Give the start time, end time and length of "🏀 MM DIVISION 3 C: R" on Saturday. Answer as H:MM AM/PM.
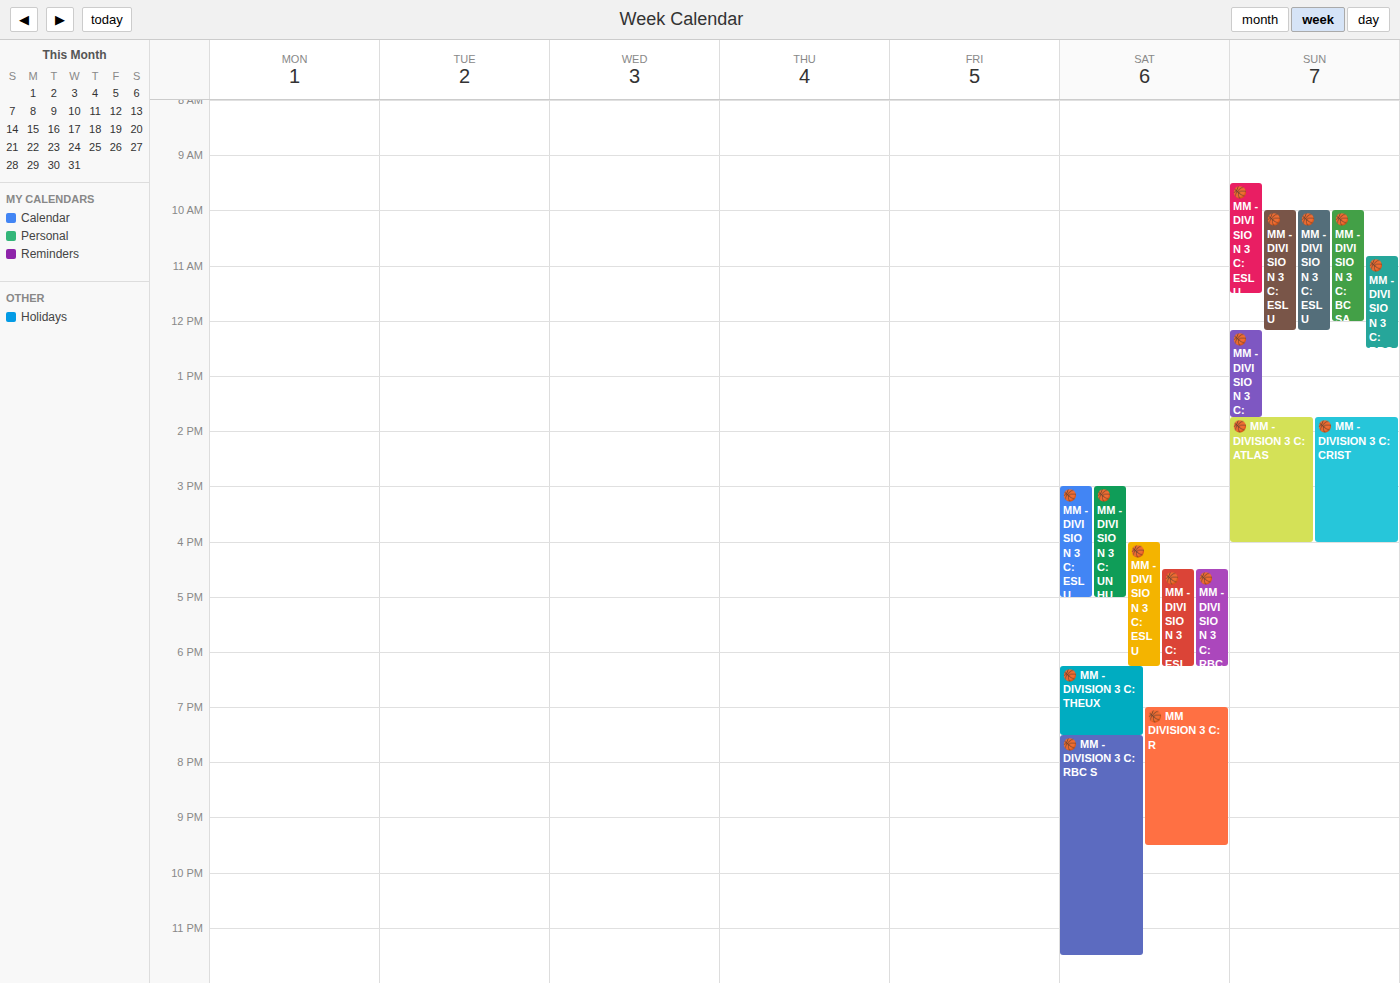
7:00 PM to 9:30 PM, 2 hours 30 minutes